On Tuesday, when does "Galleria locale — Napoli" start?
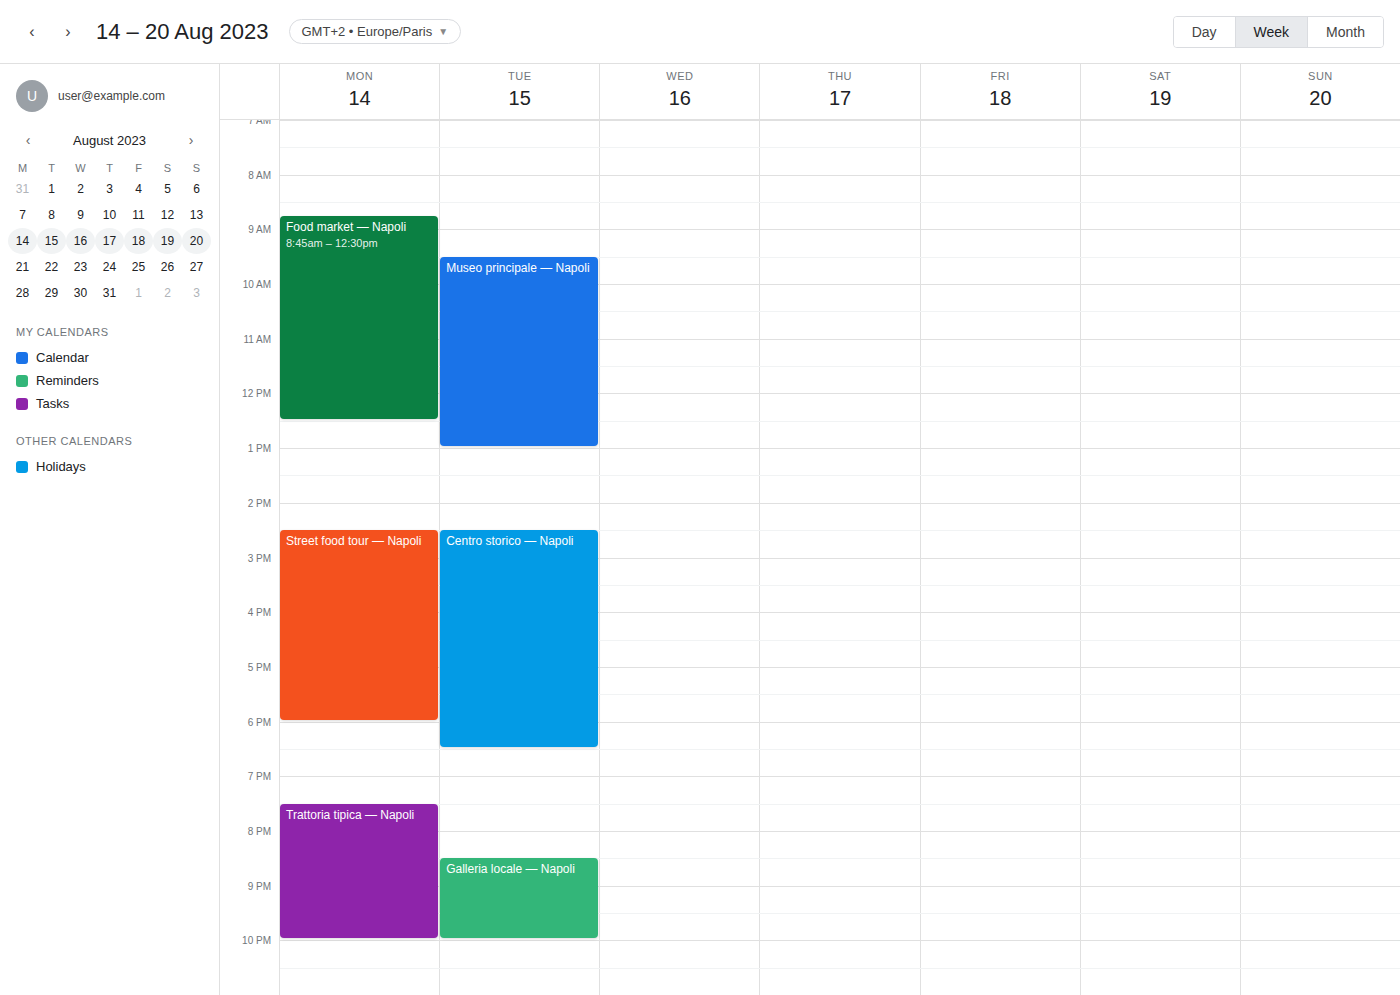
8:30 PM